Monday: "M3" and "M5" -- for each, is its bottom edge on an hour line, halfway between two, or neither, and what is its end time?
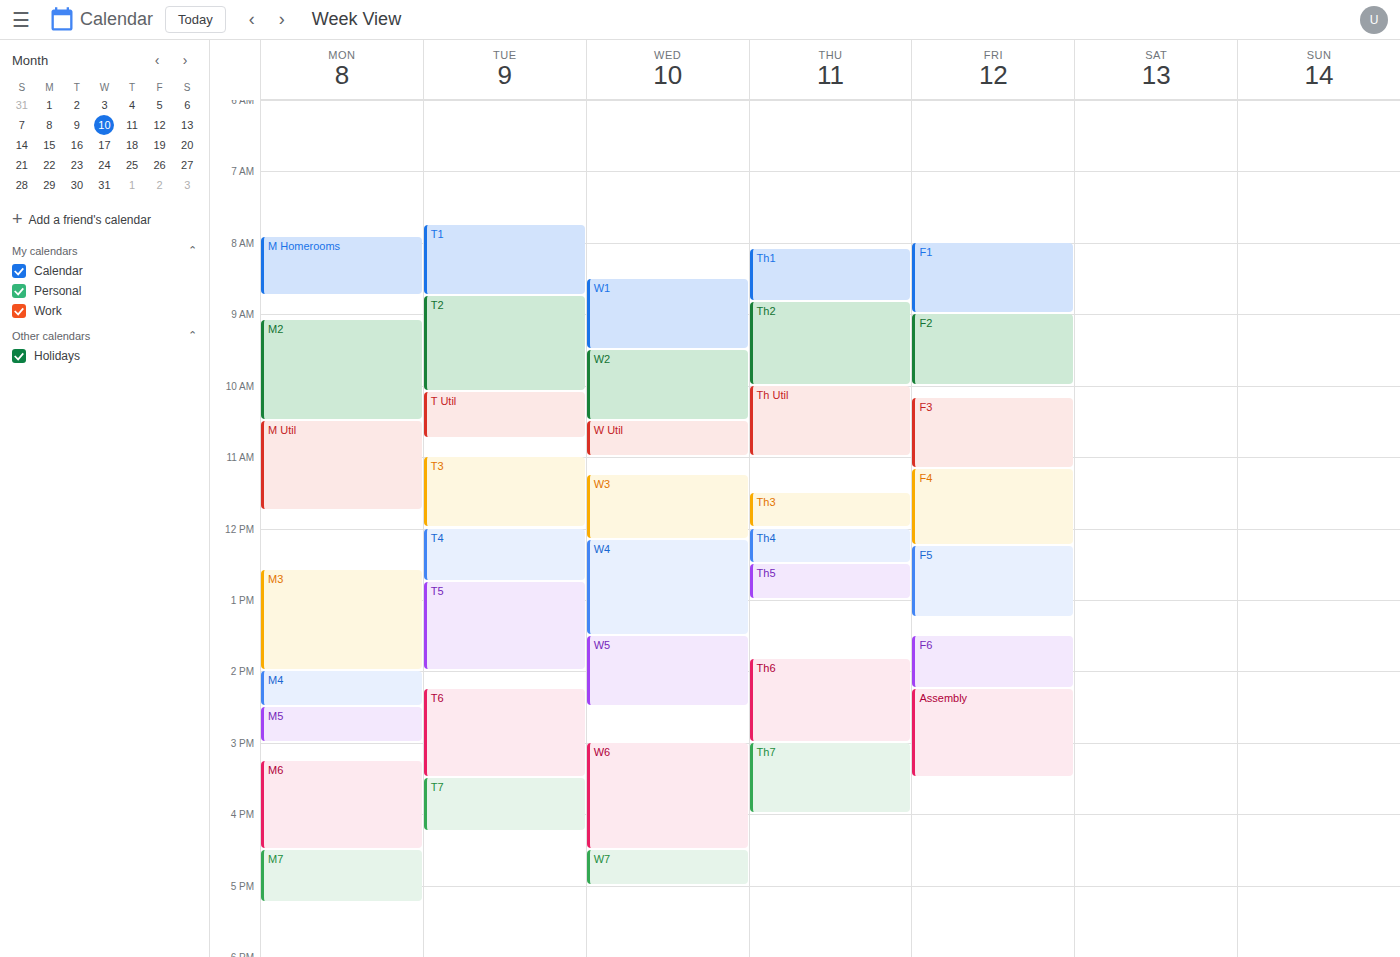
"M3": 2:00 PM, exactly on the 2 PM line. "M5": 3:00 PM, exactly on the 3 PM line.